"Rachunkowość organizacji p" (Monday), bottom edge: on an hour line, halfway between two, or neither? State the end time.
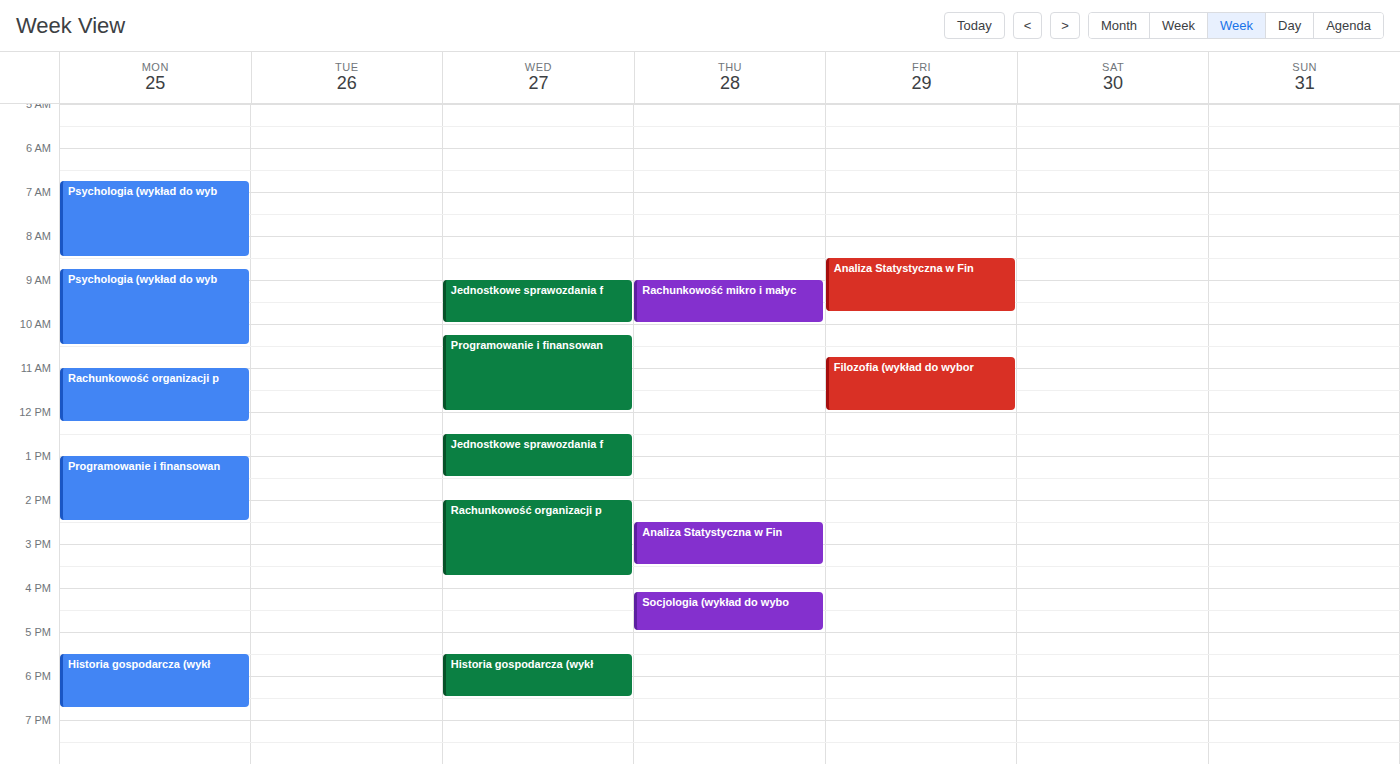
12:15 -- neither: a quarter of the way from the 12:00 line to the 13:00 line.